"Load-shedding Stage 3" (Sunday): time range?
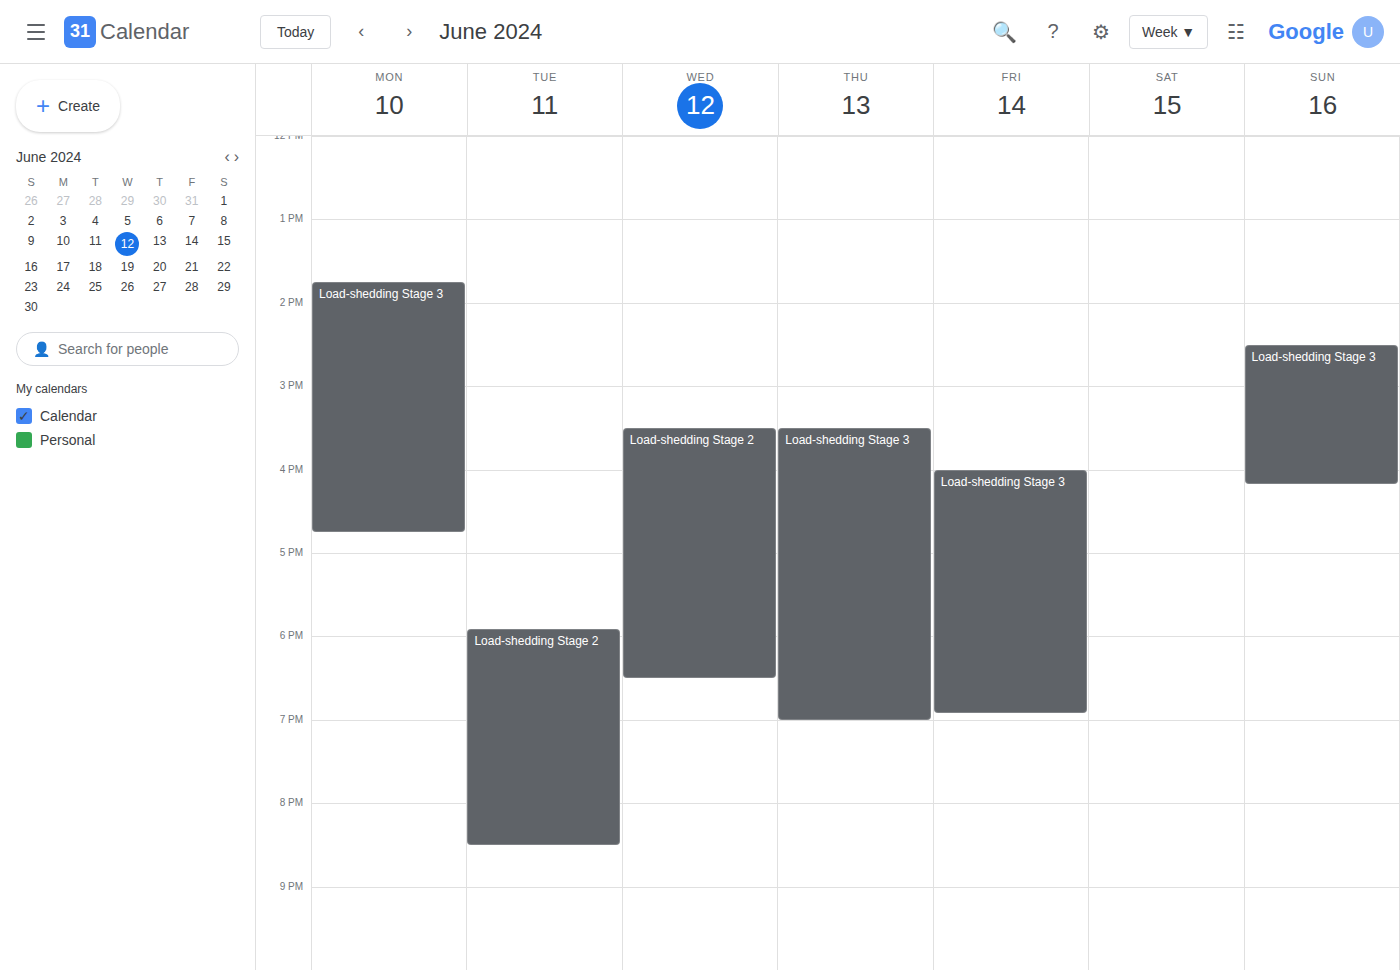
2:30 PM to 4:10 PM